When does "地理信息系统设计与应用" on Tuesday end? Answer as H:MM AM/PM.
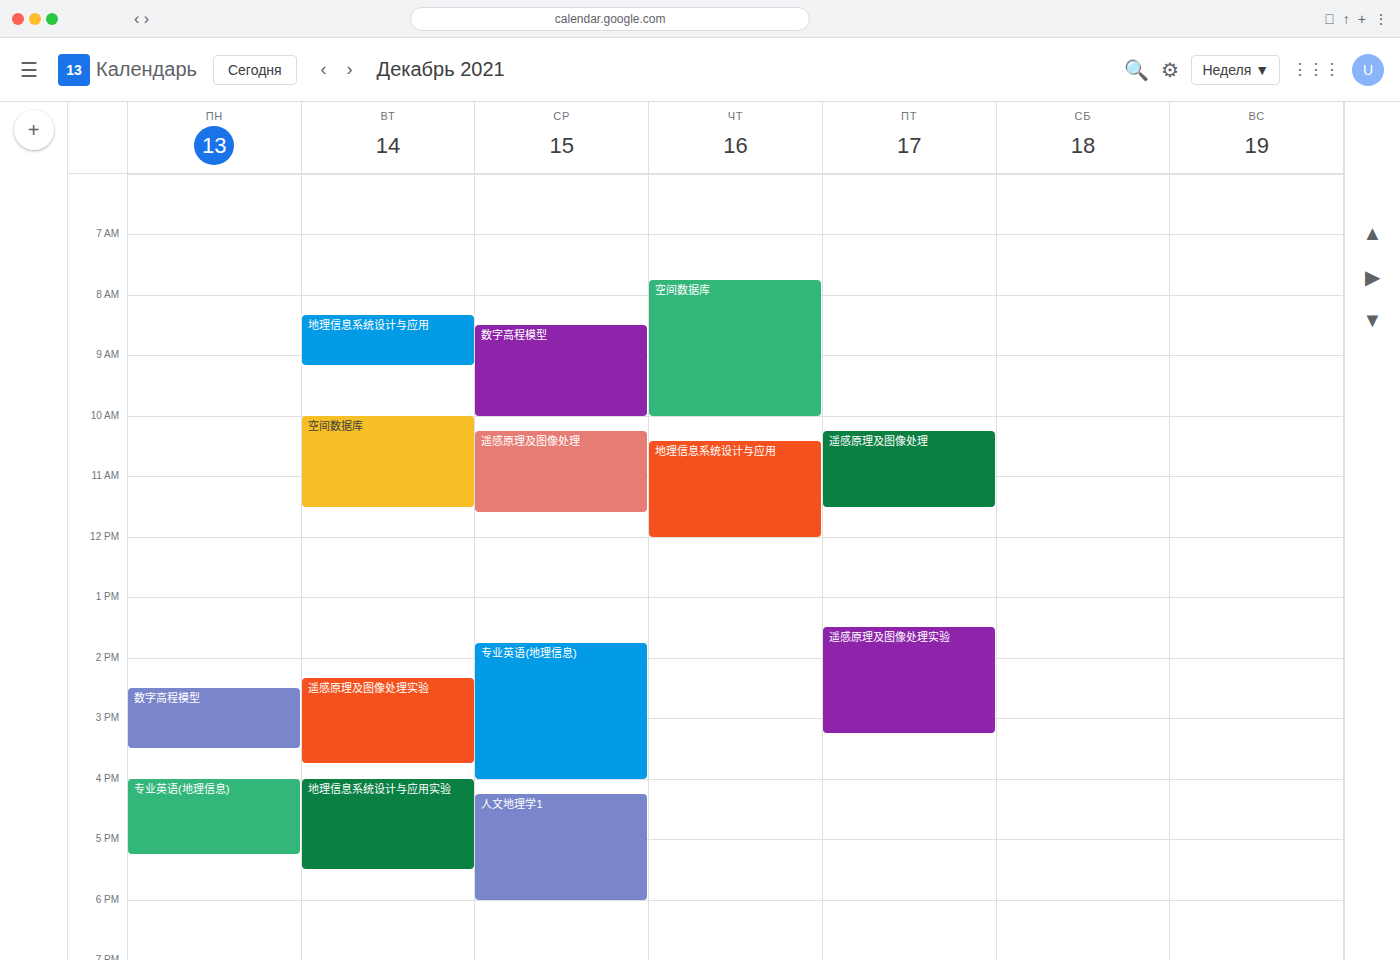
9:10 AM